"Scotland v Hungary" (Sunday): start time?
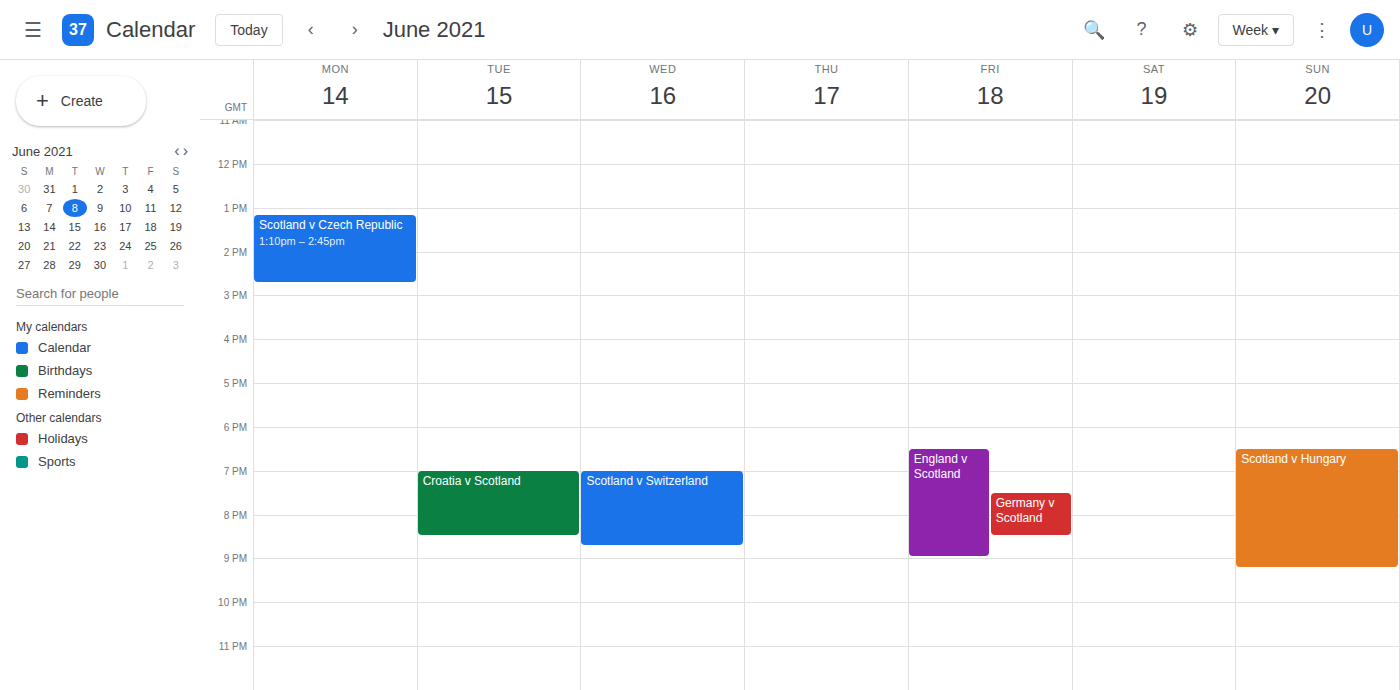
6:30 PM